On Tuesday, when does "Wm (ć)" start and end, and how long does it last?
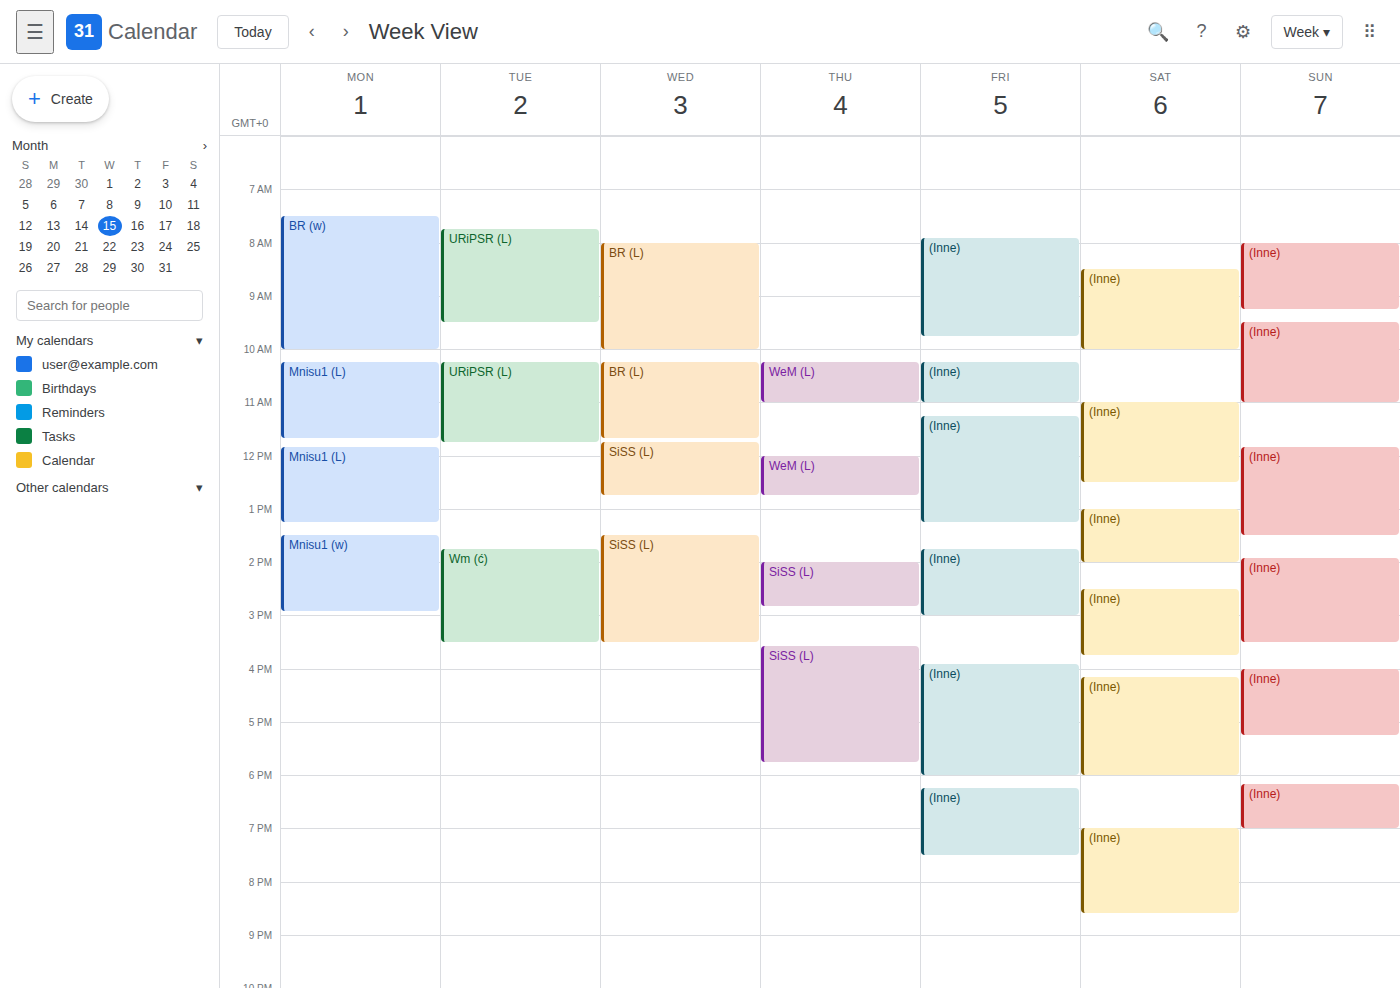
1:45 PM to 3:30 PM, 1 hour 45 minutes